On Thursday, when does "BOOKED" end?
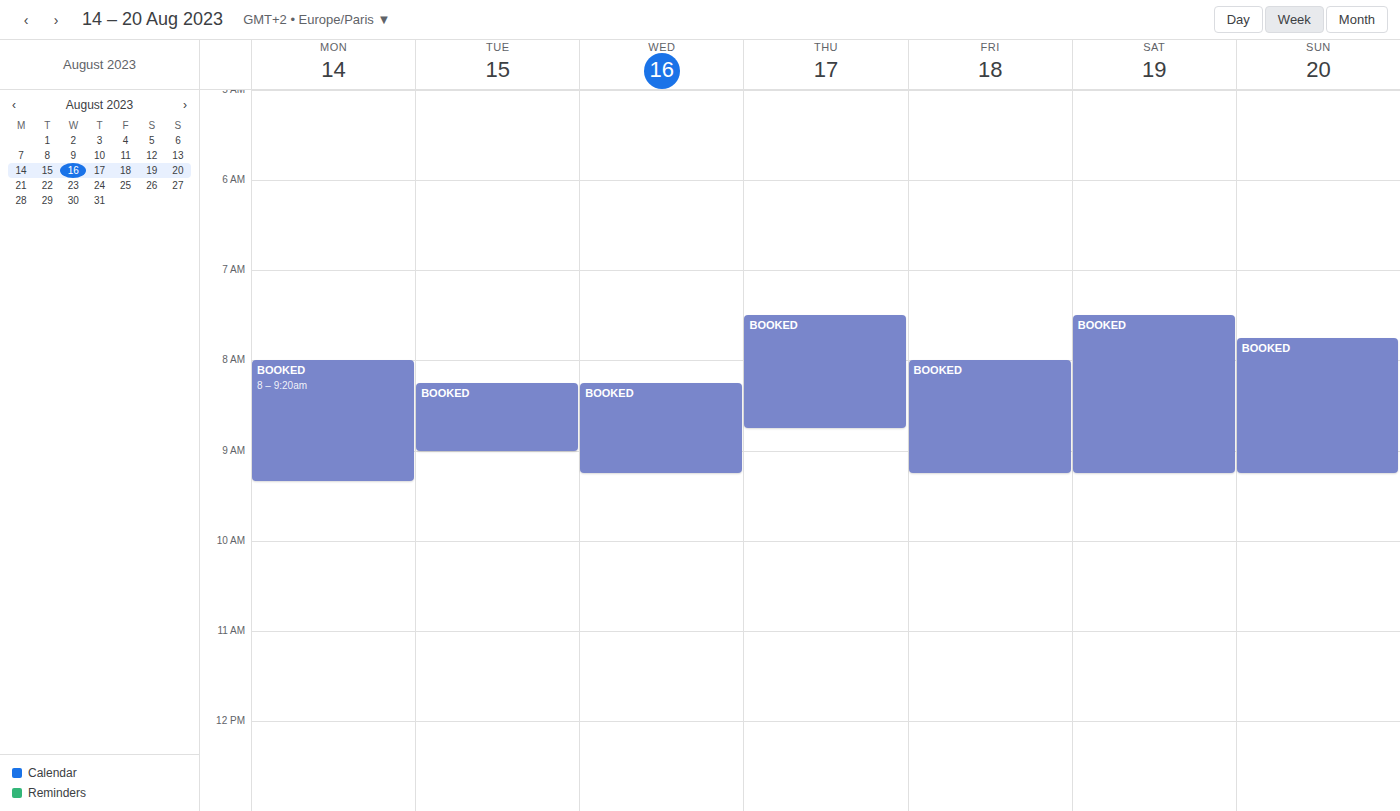
8:45 AM